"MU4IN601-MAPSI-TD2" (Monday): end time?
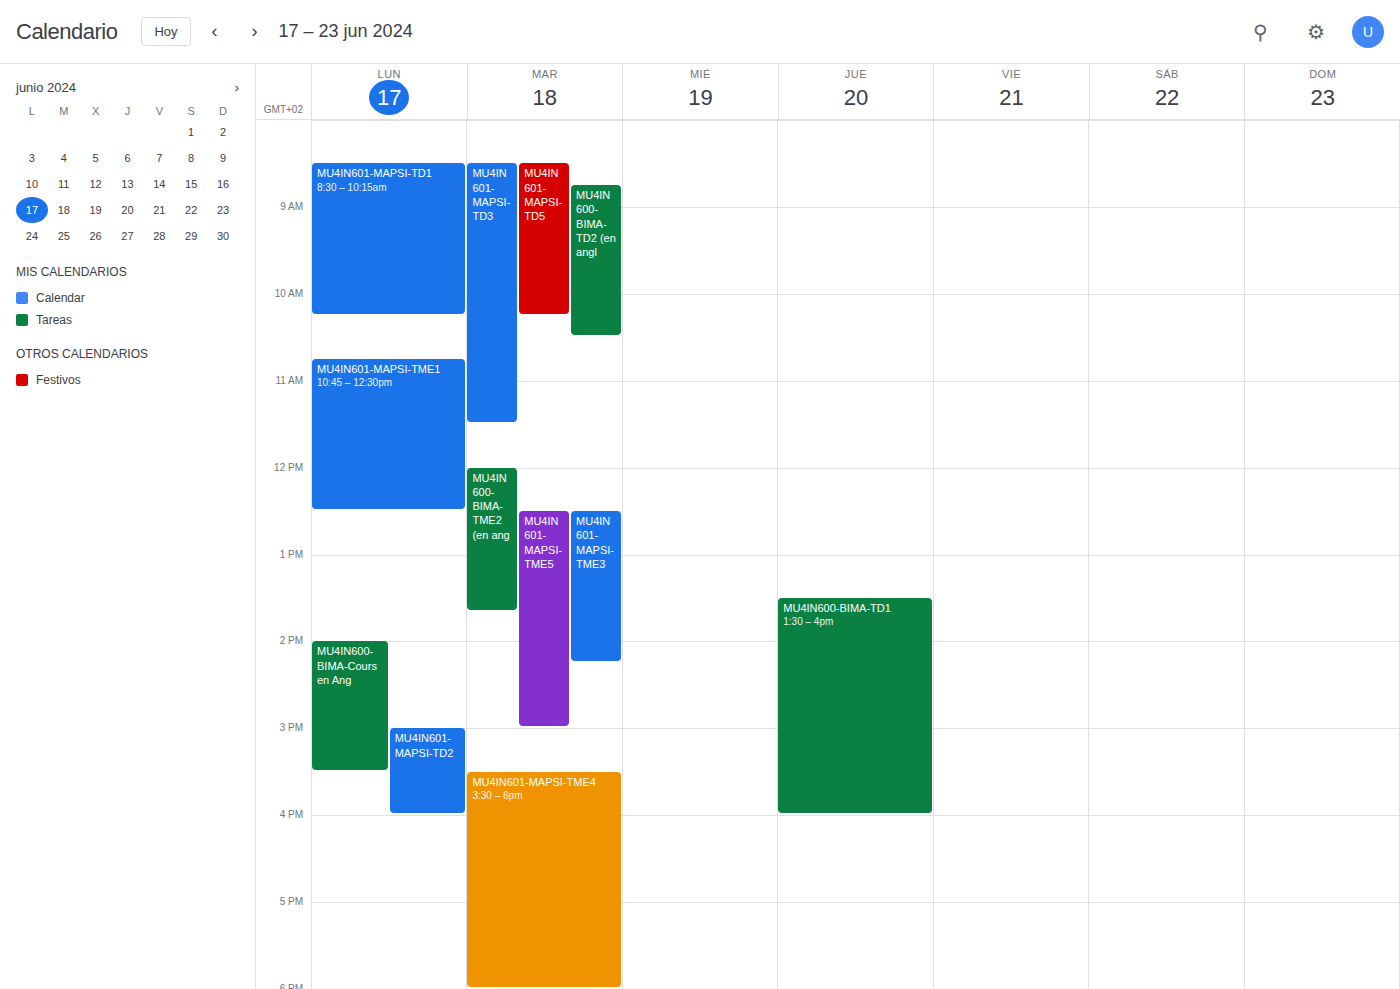
4:00 PM